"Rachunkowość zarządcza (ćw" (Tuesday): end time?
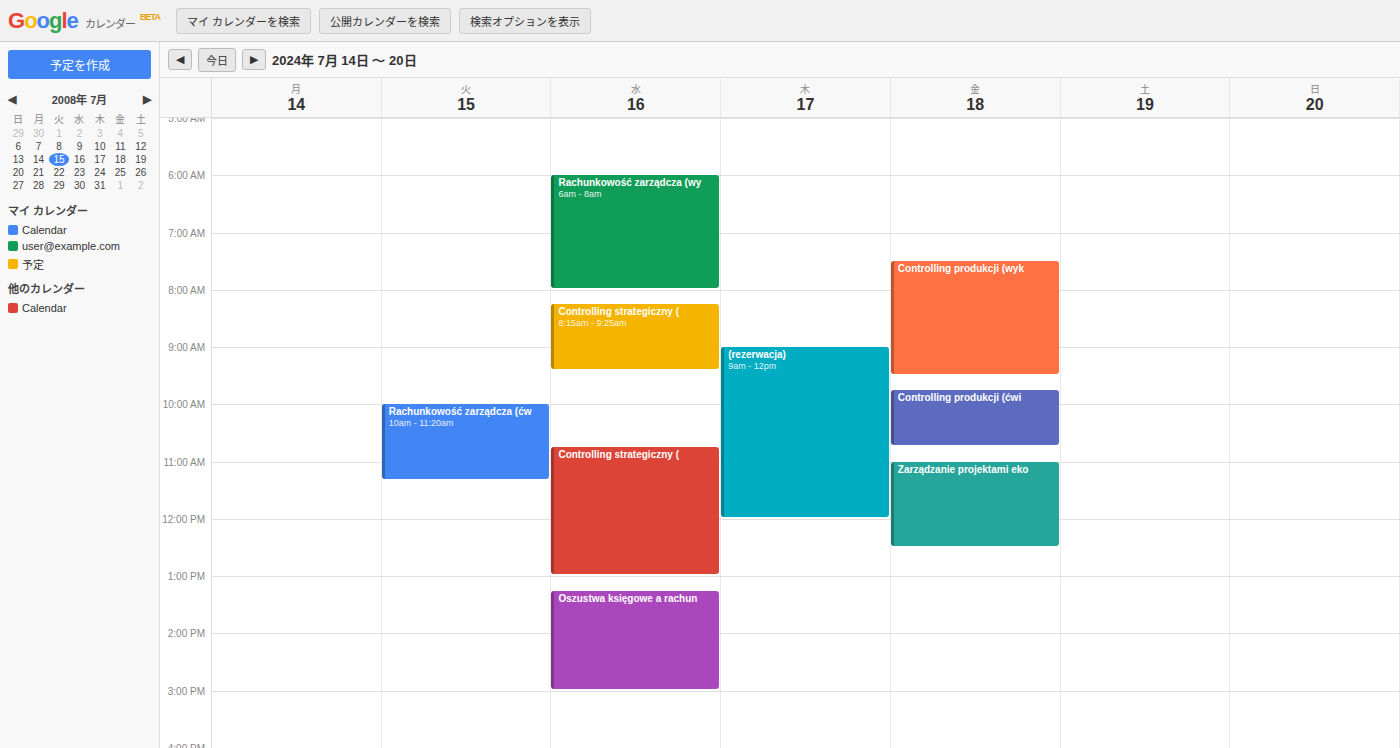
11:20 AM